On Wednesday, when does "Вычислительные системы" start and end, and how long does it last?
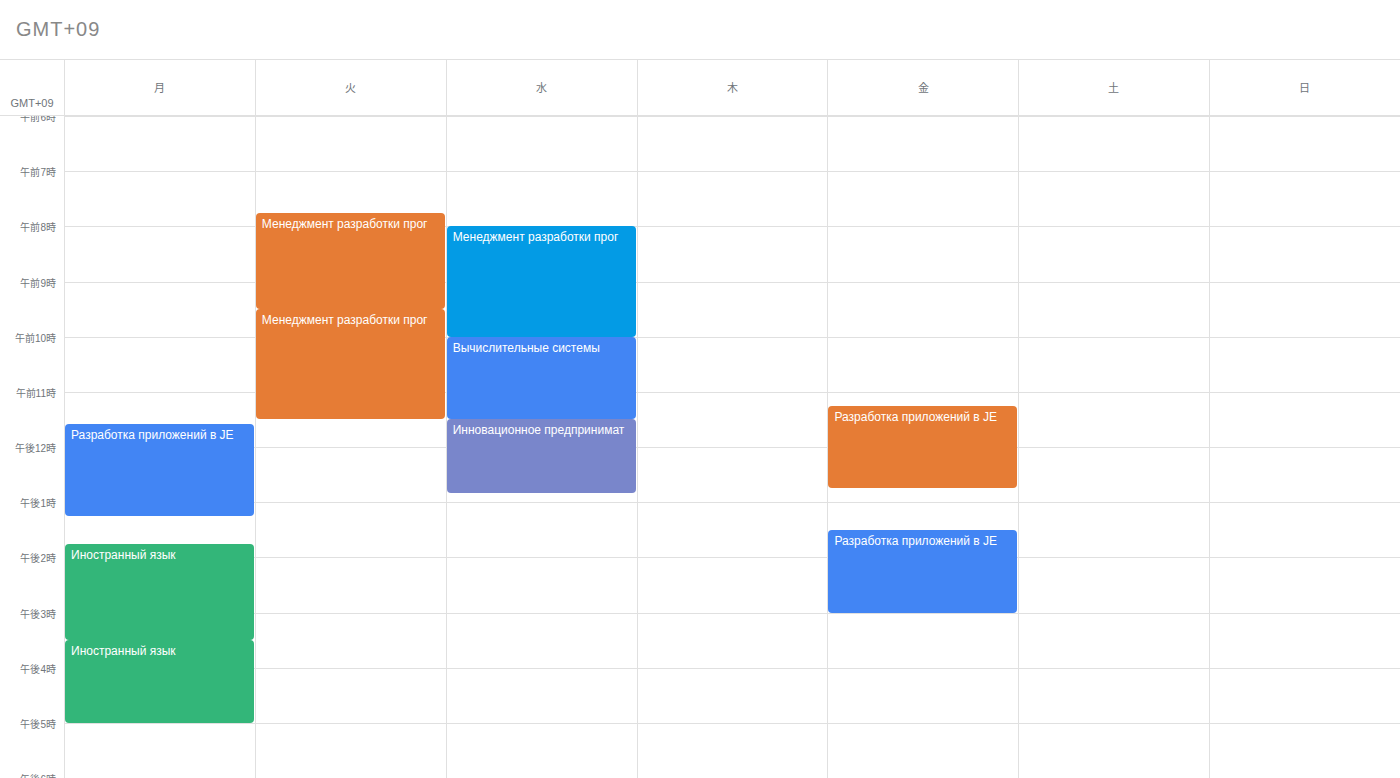
10:00 to 11:30, 1 hour 30 minutes